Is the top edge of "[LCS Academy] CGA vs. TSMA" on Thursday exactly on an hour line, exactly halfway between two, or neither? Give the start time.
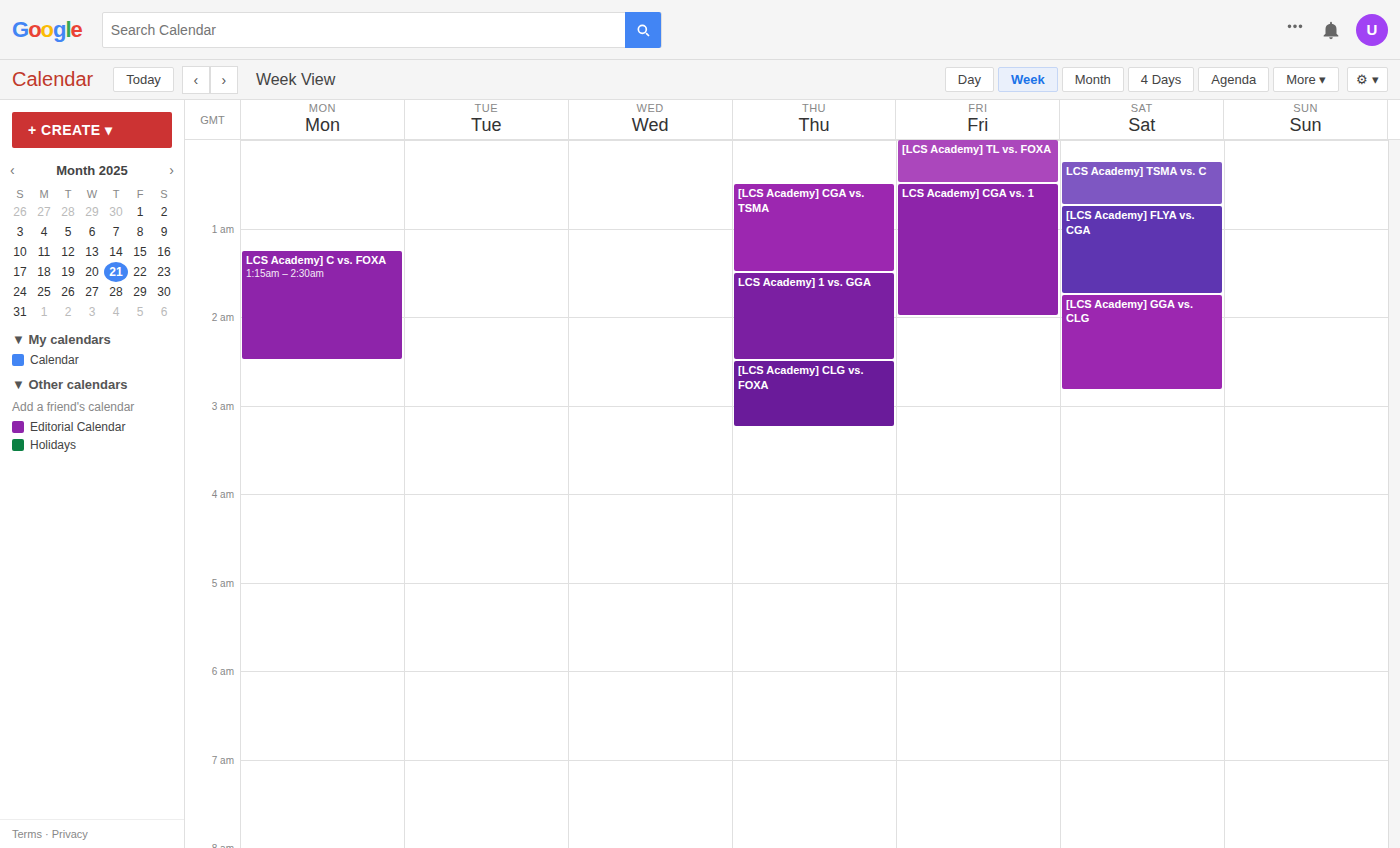
12:30 AM -- halfway between the 12 AM and 1 AM lines.